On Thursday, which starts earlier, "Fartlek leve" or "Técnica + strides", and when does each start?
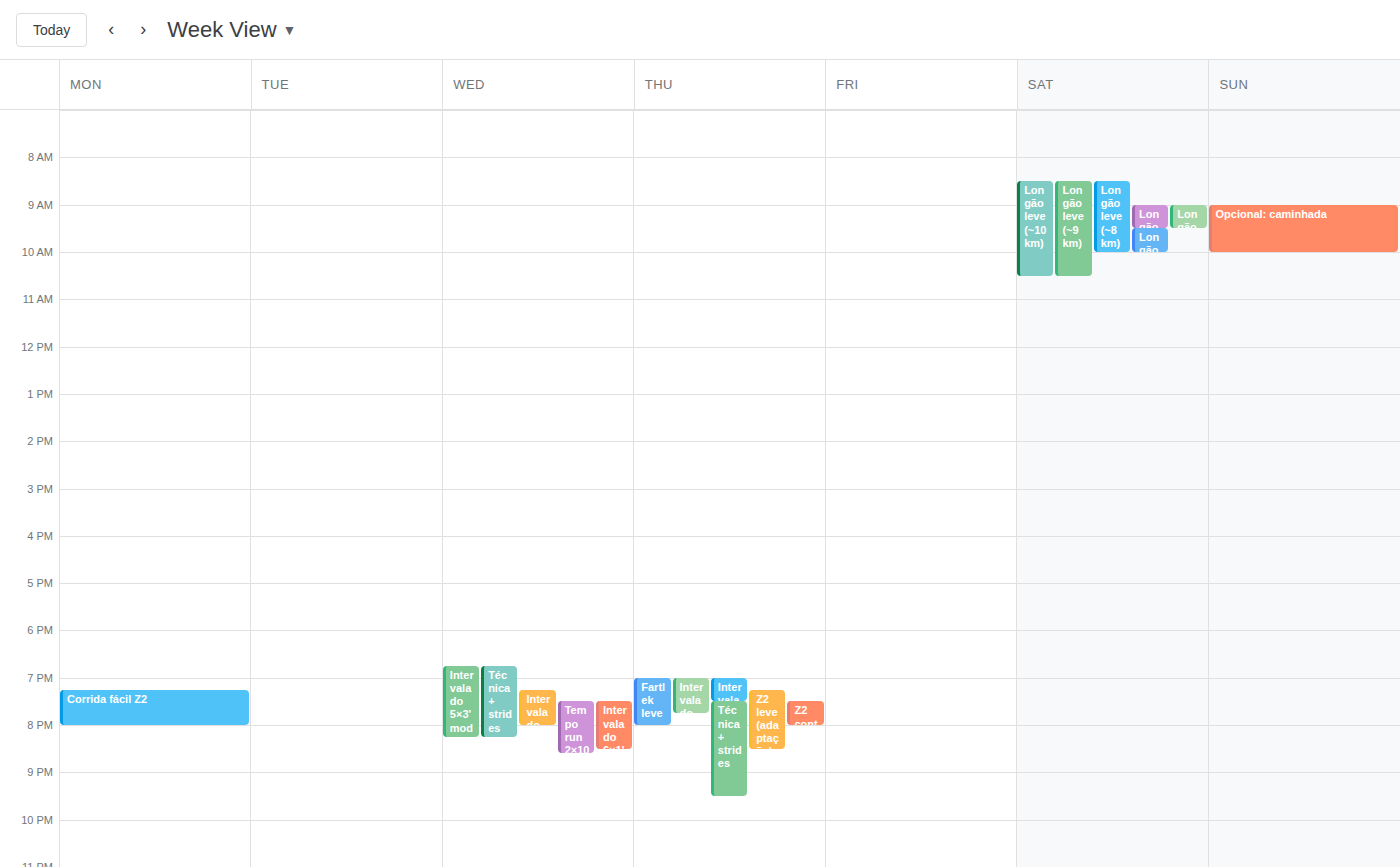
"Fartlek leve" 7:00 PM; "Técnica + strides" 7:30 PM.